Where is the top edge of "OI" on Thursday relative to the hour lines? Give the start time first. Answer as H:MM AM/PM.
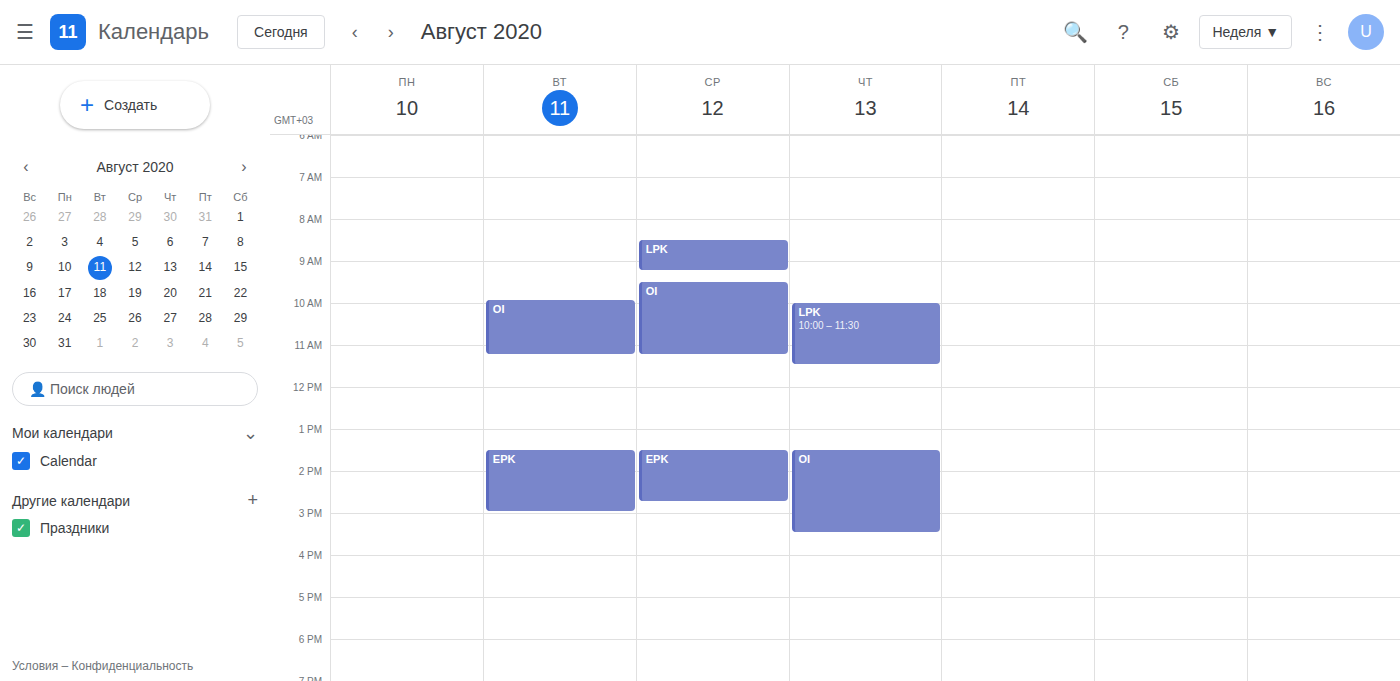
1:30 PM -- halfway between the 1 PM and 2 PM lines.